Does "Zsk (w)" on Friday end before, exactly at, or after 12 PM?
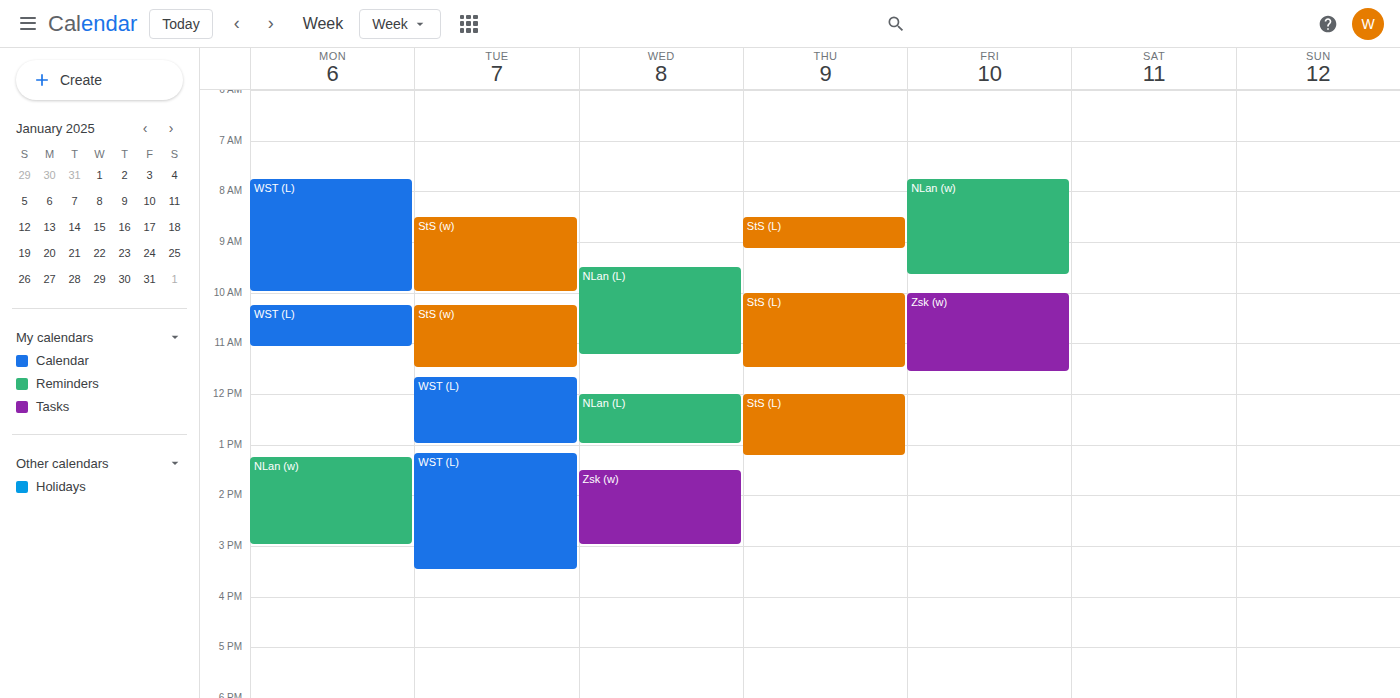
11:35 AM -- before 12 PM, 25 minutes above the 12 PM line.